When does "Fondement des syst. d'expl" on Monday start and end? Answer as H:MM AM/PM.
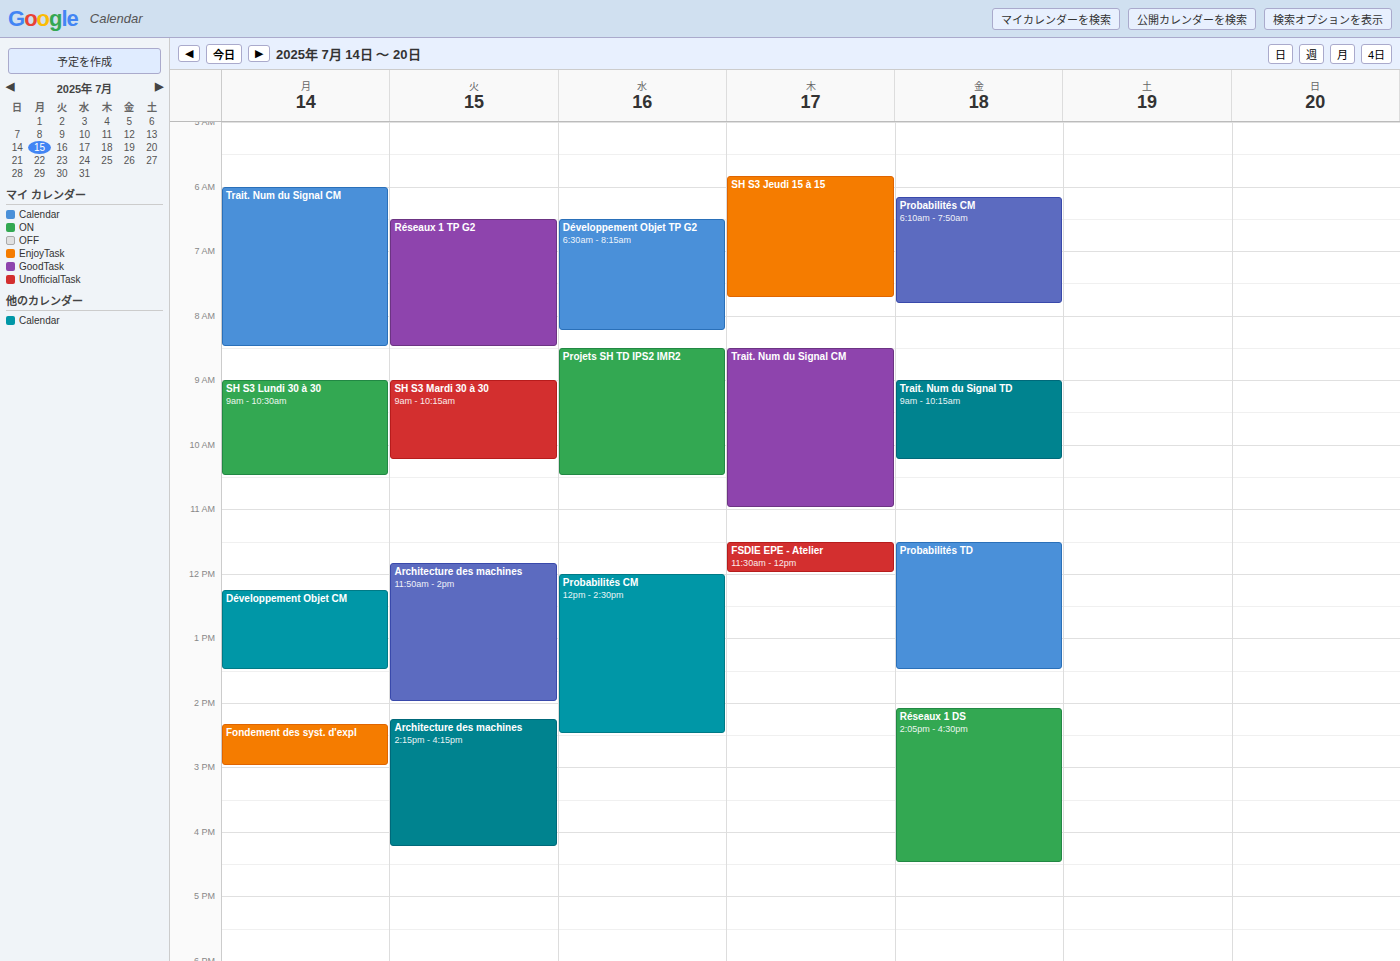
2:20 PM to 3:00 PM